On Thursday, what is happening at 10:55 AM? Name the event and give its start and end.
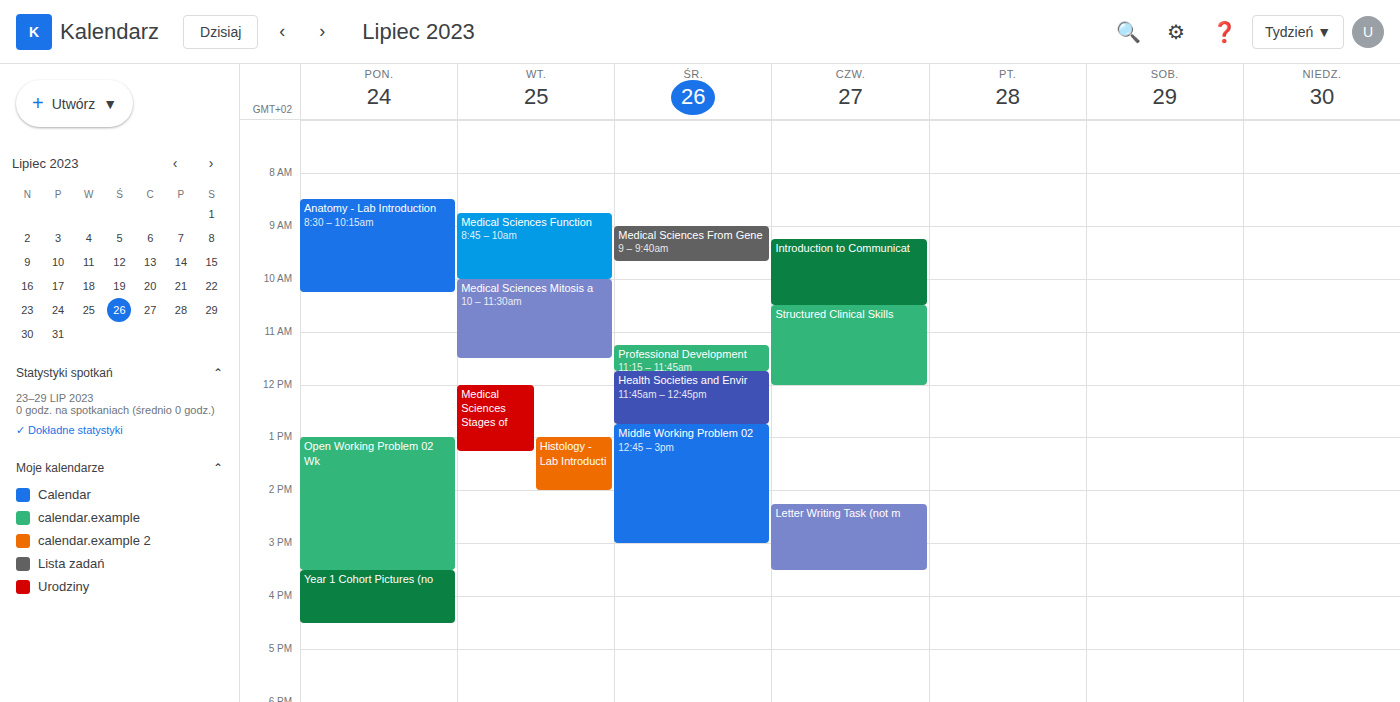
"Structured Clinical Skills", 10:30 AM to 12:00 PM